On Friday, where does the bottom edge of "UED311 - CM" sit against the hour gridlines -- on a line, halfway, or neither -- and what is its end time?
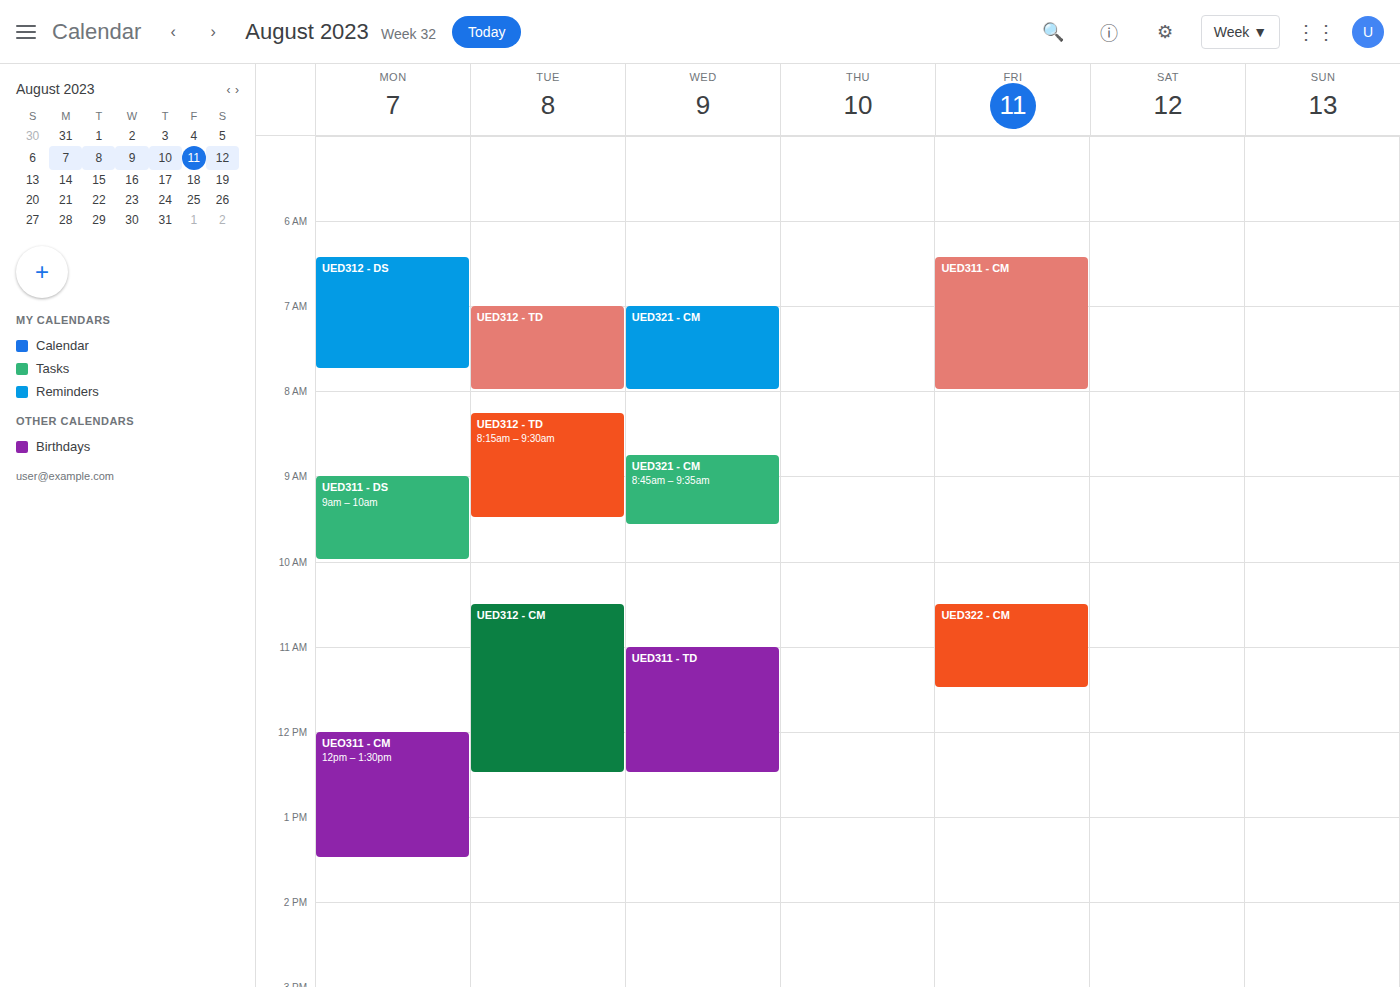
8:00 AM -- exactly on the 8 AM line.